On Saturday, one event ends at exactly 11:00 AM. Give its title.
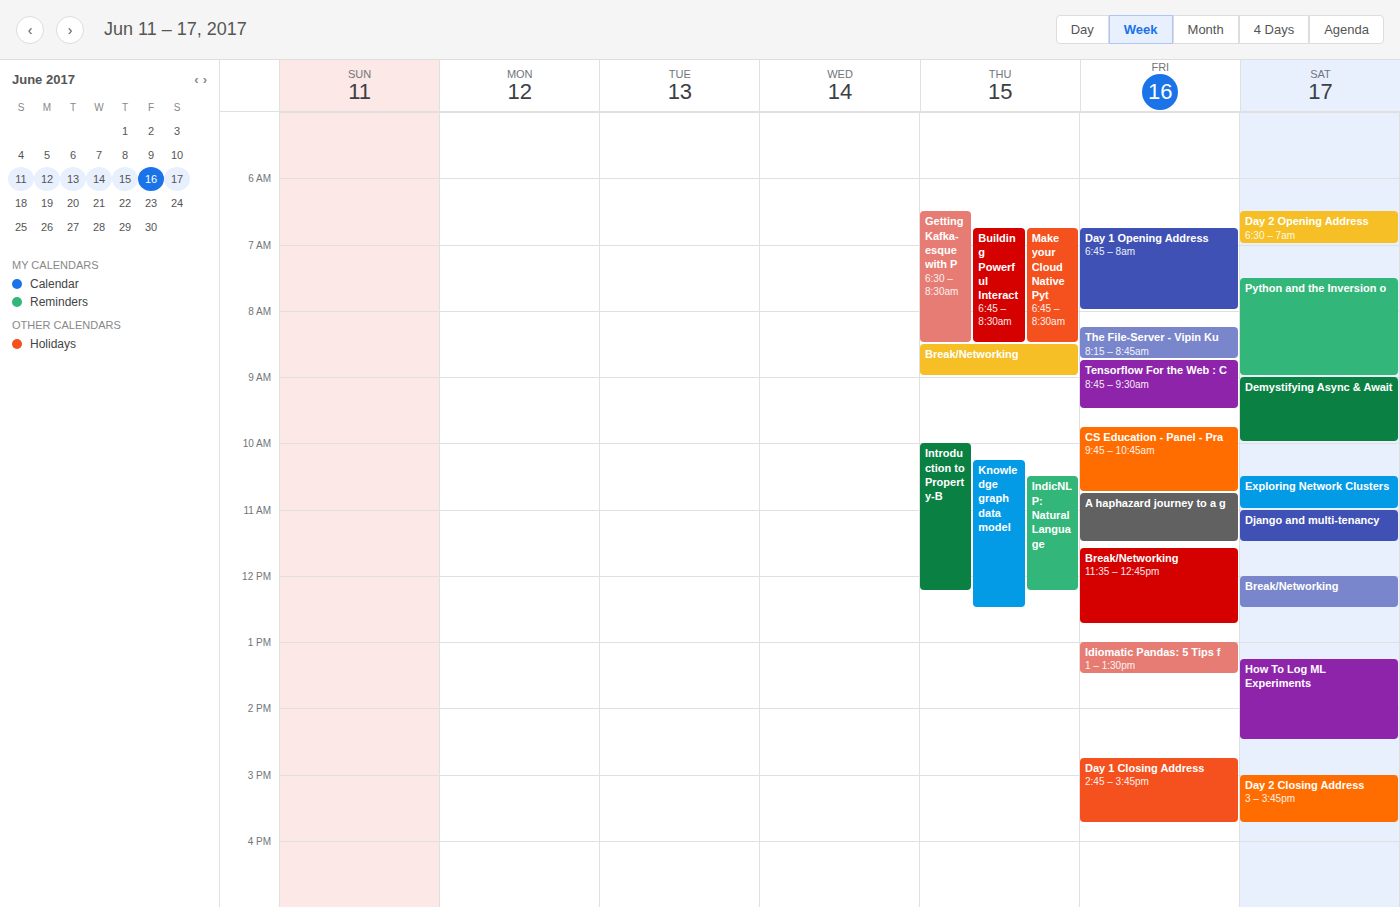
"Exploring Network Clusters"